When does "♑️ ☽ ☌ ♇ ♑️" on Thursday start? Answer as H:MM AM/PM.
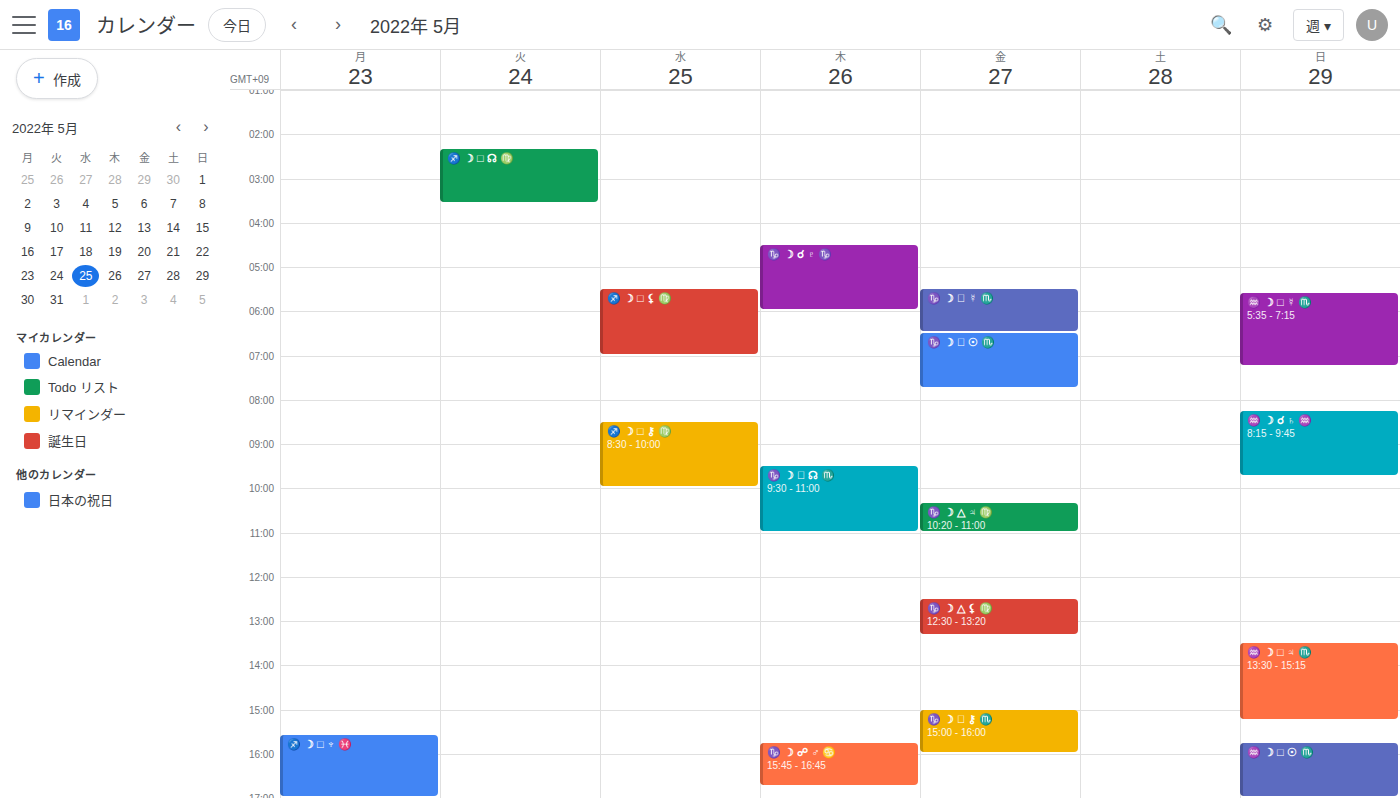
4:30 AM